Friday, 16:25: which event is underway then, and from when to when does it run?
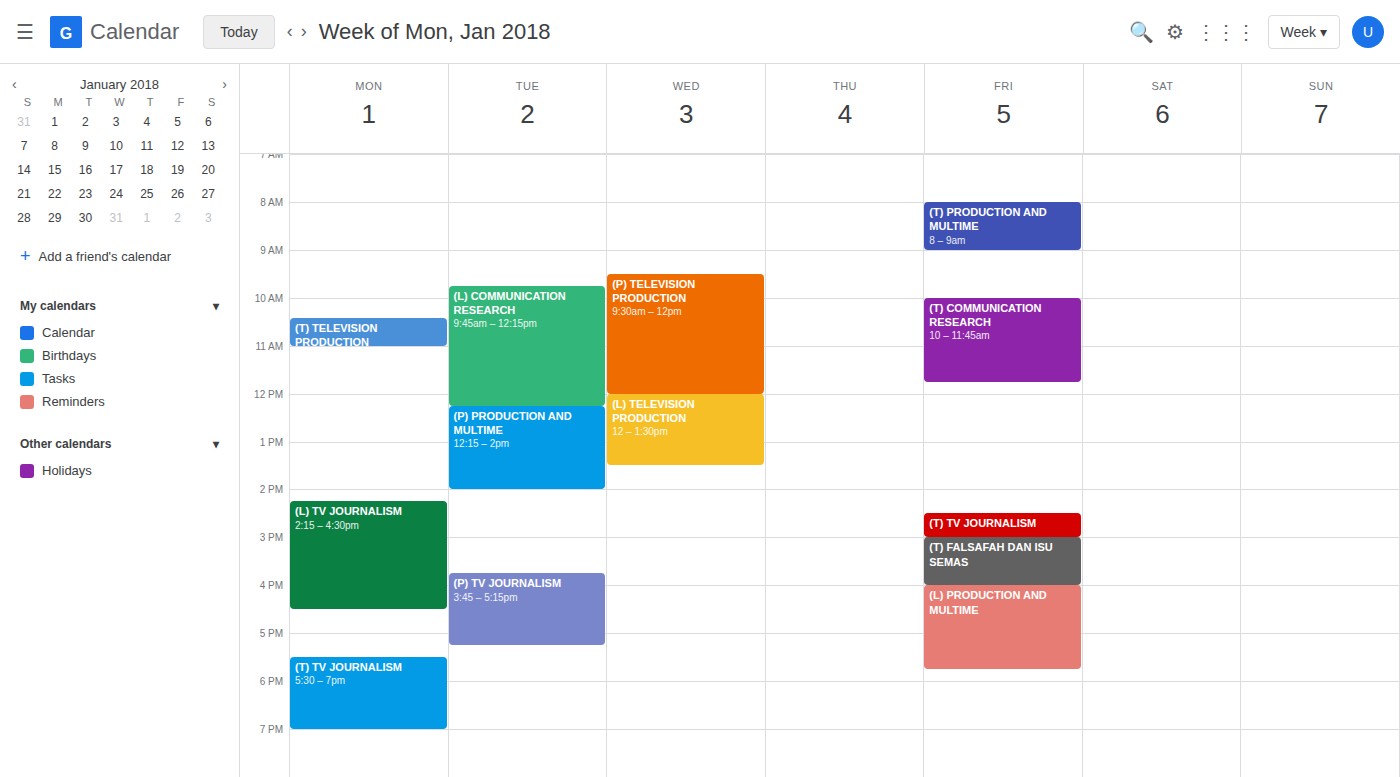
"(L) PRODUCTION AND MULTIME", 16:00 to 17:45